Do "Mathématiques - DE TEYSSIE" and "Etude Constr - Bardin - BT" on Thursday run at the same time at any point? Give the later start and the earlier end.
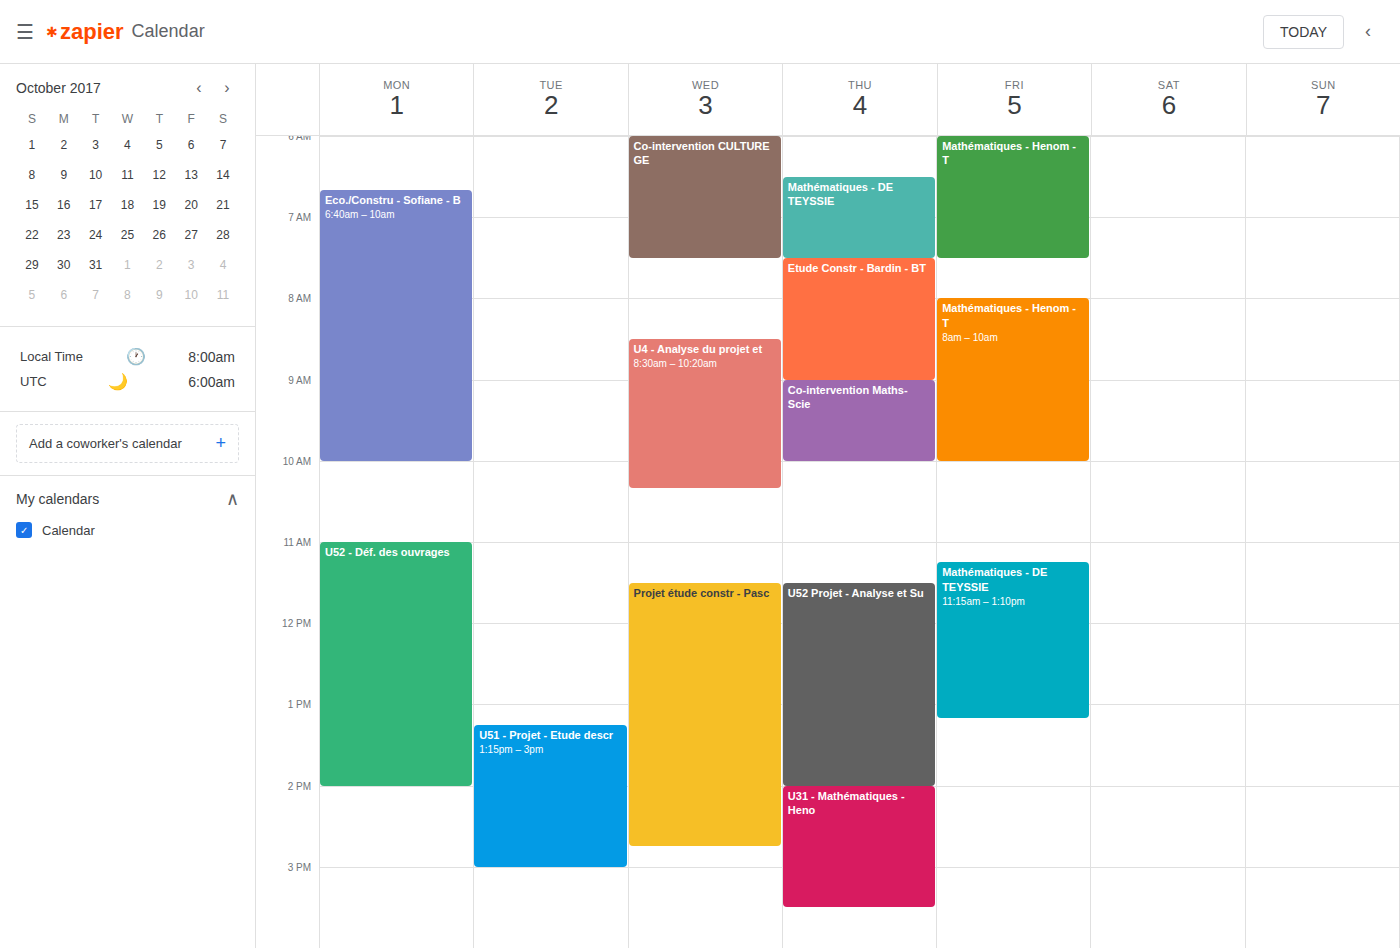
"Mathématiques - DE TEYSSIE" ends at 7:30 AM, exactly when "Etude Constr - Bardin - BT" starts -- they touch but do not overlap.